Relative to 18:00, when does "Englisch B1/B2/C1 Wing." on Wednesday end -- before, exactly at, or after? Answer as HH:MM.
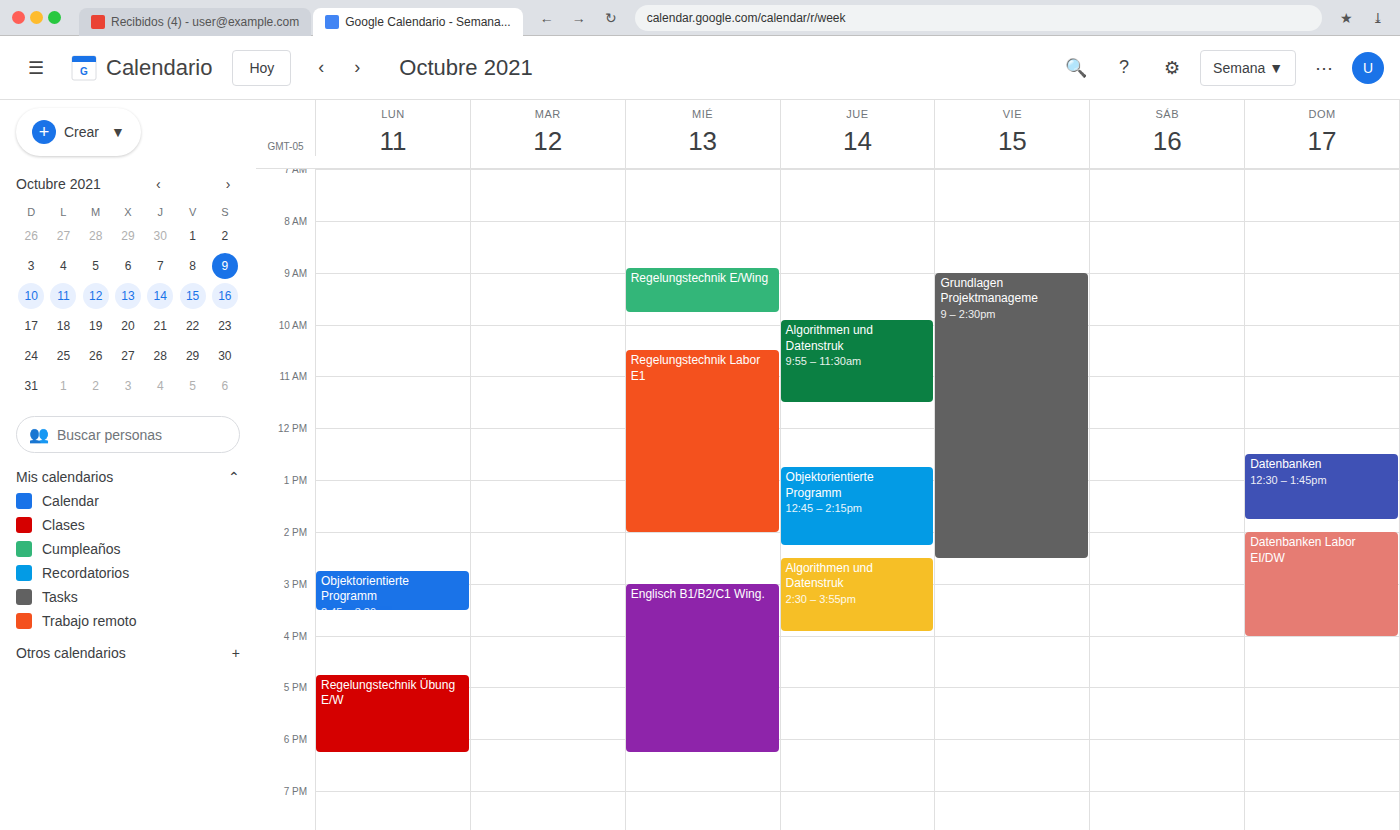
18:15 -- after 18:00, 15 minutes below the 18:00 line.